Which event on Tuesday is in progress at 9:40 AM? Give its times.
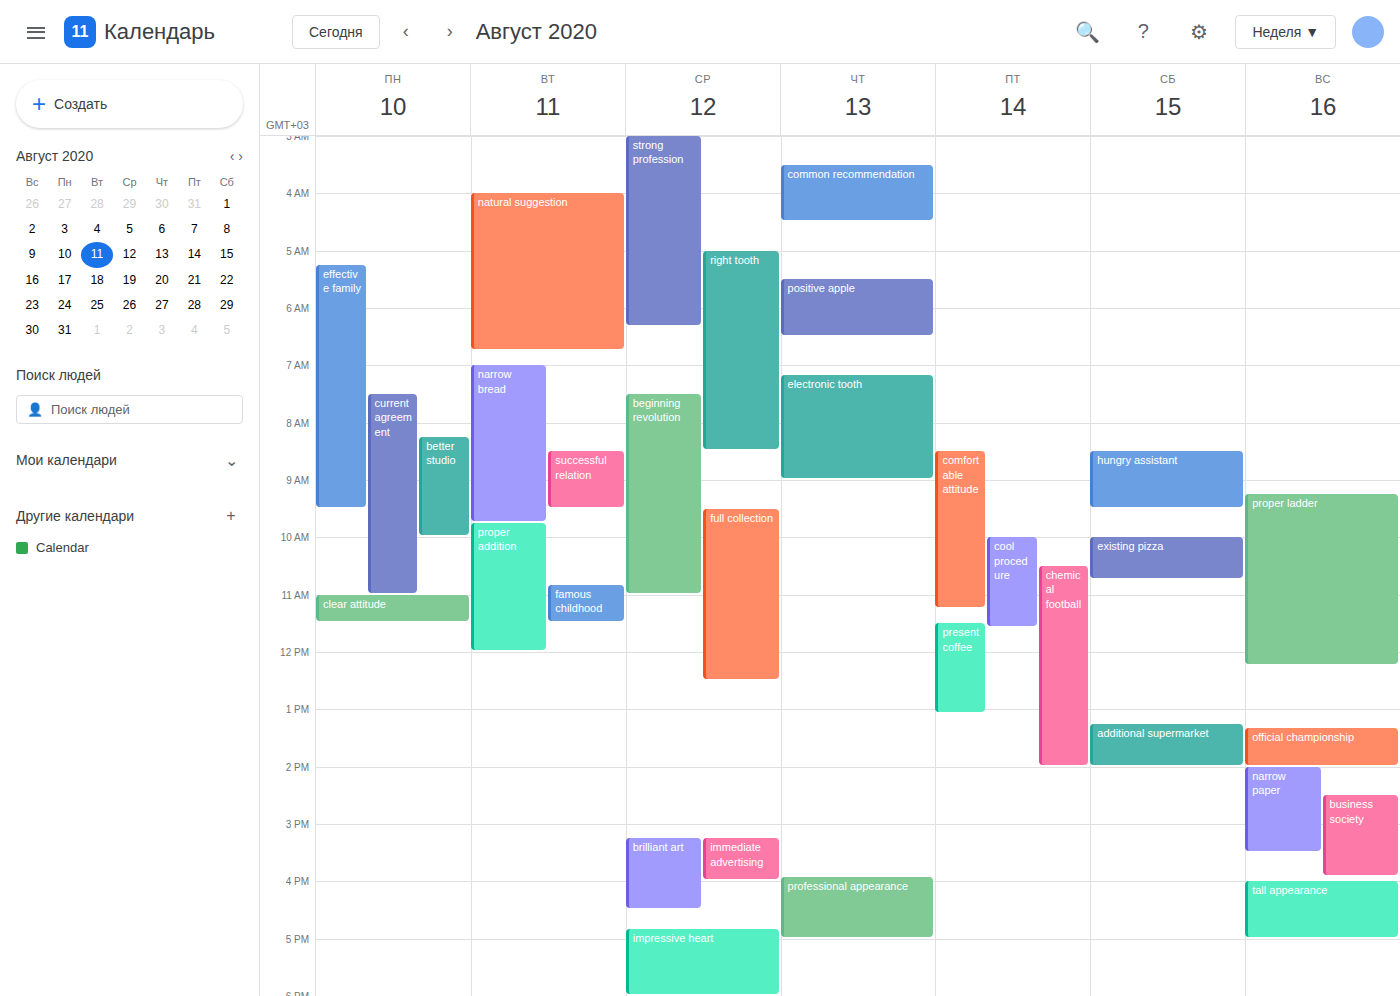
"narrow bread", 7:00 AM to 9:45 AM